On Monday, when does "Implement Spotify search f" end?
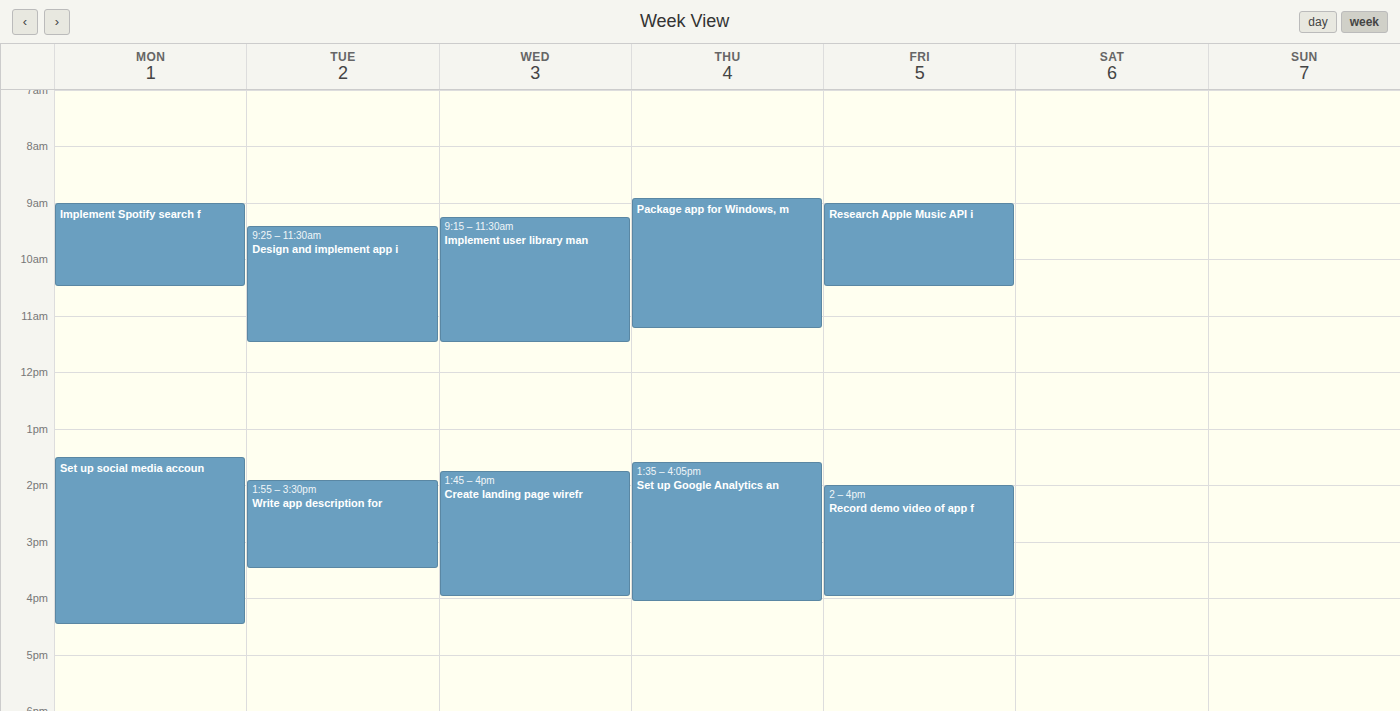
10:30 AM